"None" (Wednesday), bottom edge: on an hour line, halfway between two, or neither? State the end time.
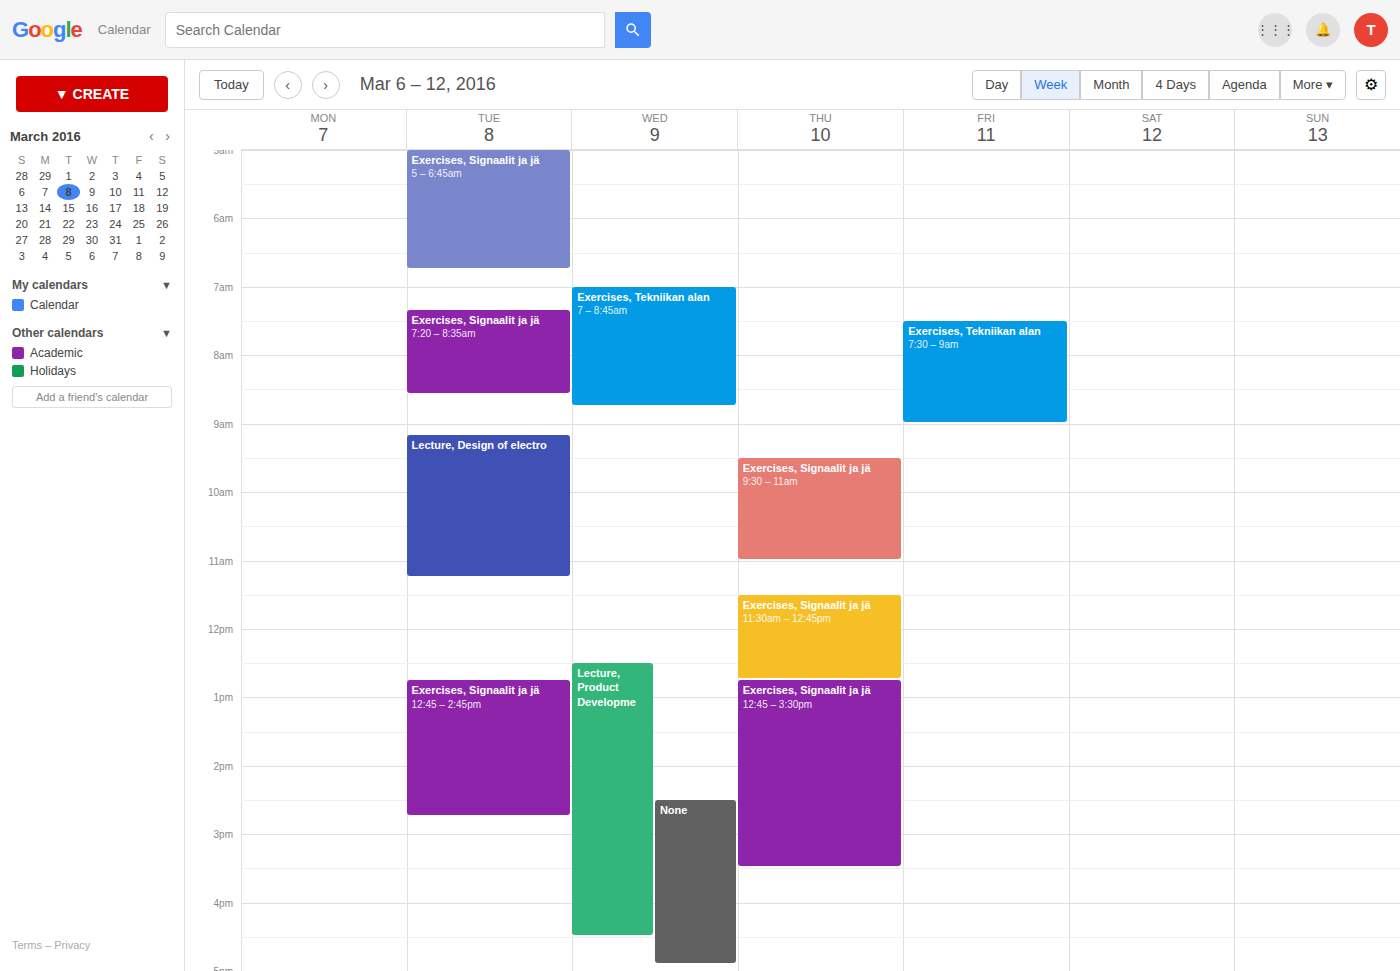
16:55 -- neither: 55 minutes below the 16:00 line and 5 minutes above the 17:00 line.